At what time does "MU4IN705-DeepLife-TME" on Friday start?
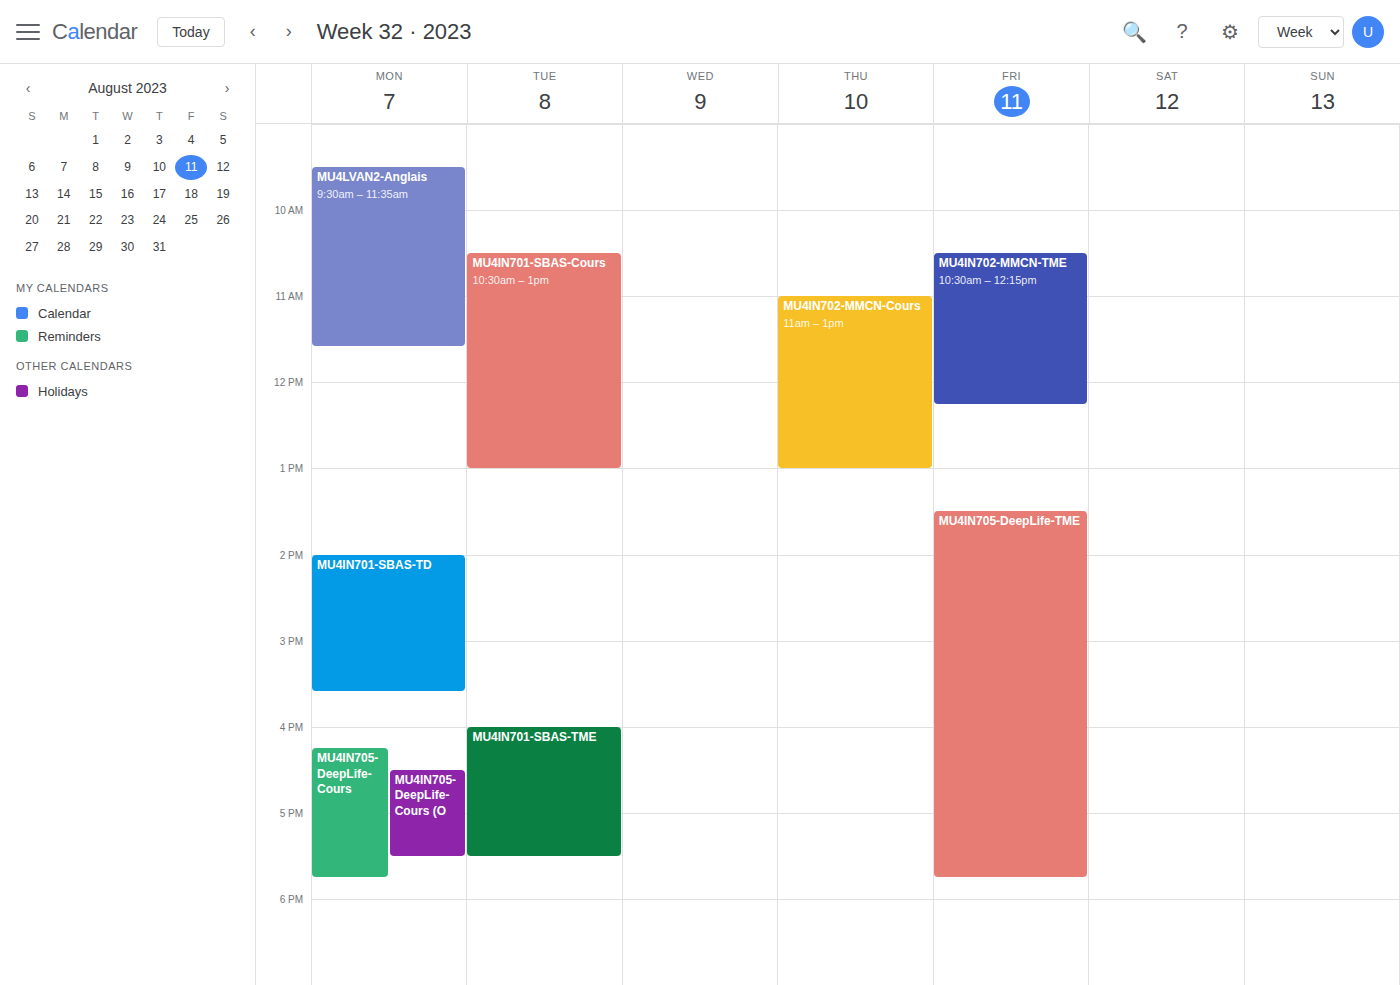
13:30